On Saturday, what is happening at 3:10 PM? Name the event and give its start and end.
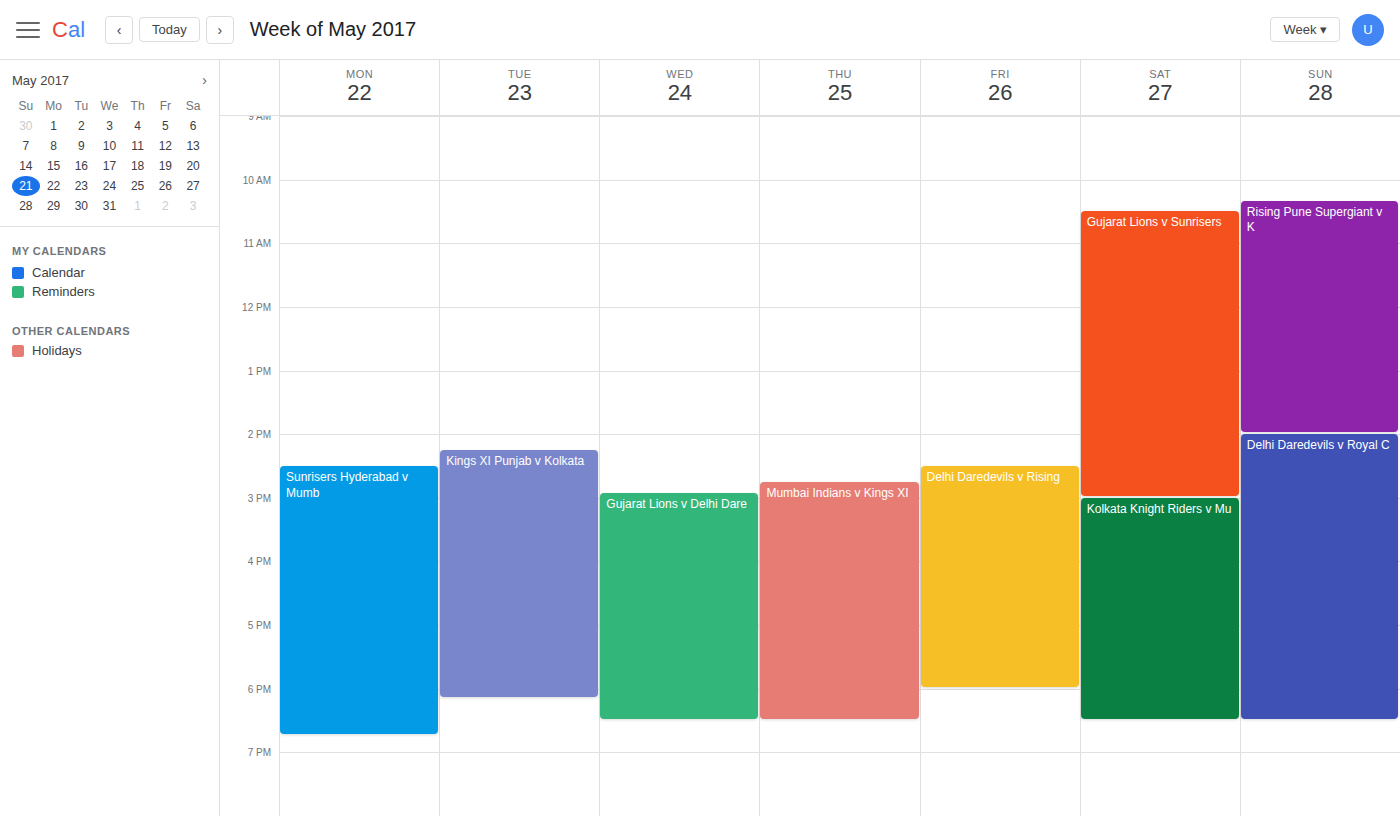
"Kolkata Knight Riders v Mu", 3:00 PM to 6:30 PM